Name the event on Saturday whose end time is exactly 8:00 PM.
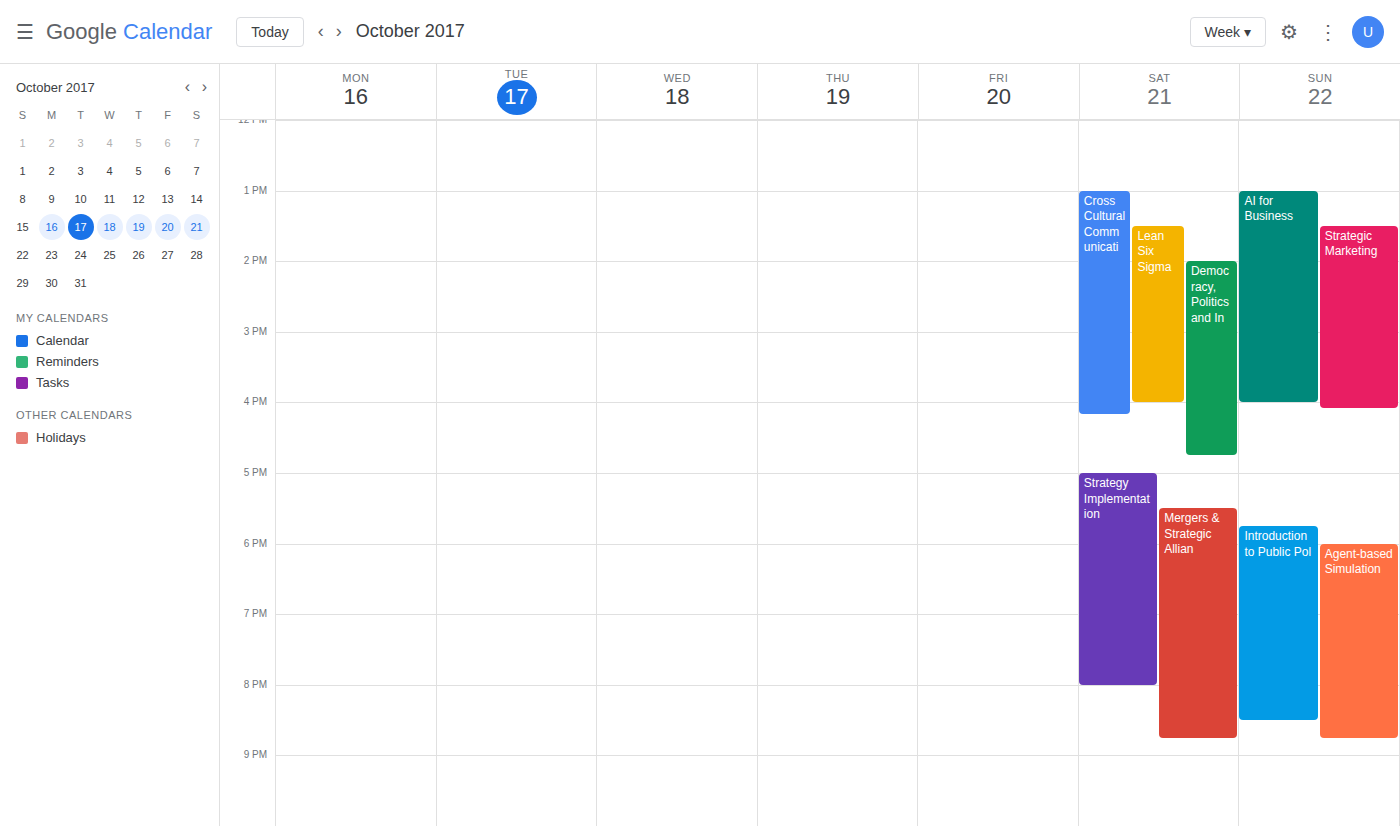
"Strategy Implementation"